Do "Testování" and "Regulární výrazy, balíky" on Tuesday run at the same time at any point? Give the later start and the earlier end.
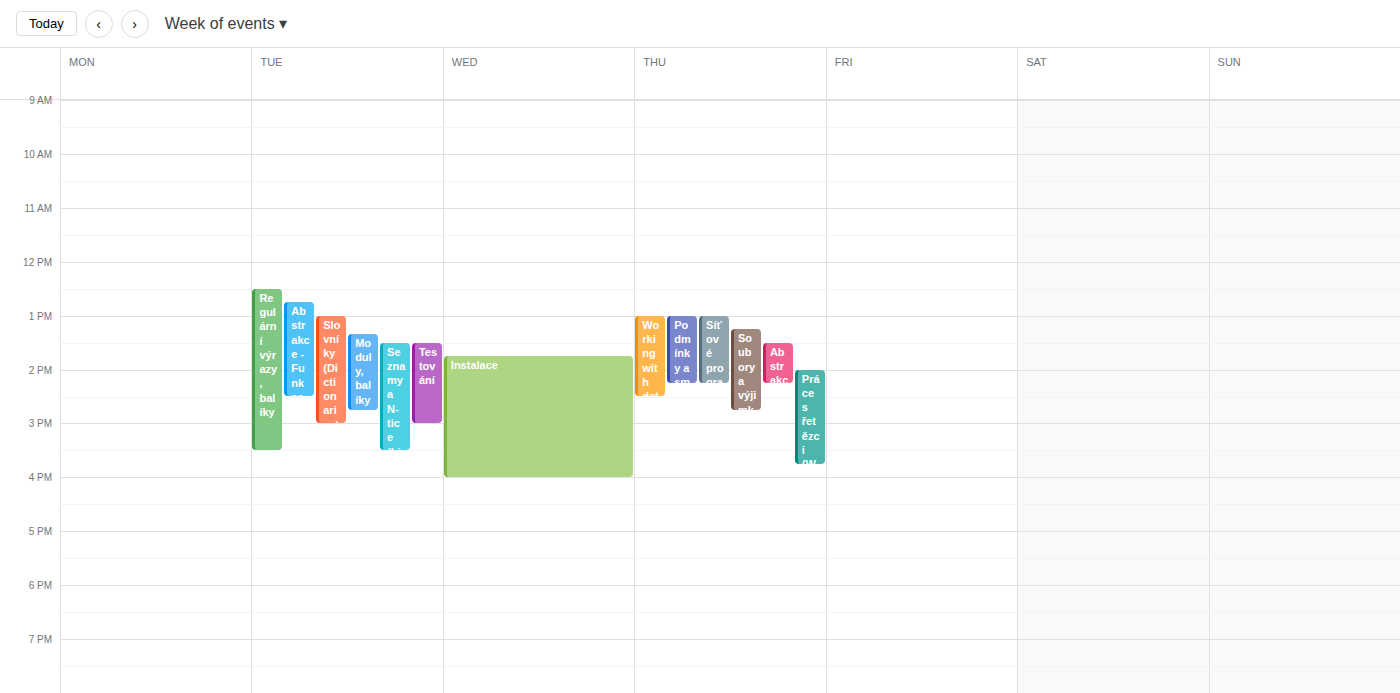
"Testování" runs 1:30 PM to 3:00 PM, inside "Regulární výrazy, balíky" -- they overlap.